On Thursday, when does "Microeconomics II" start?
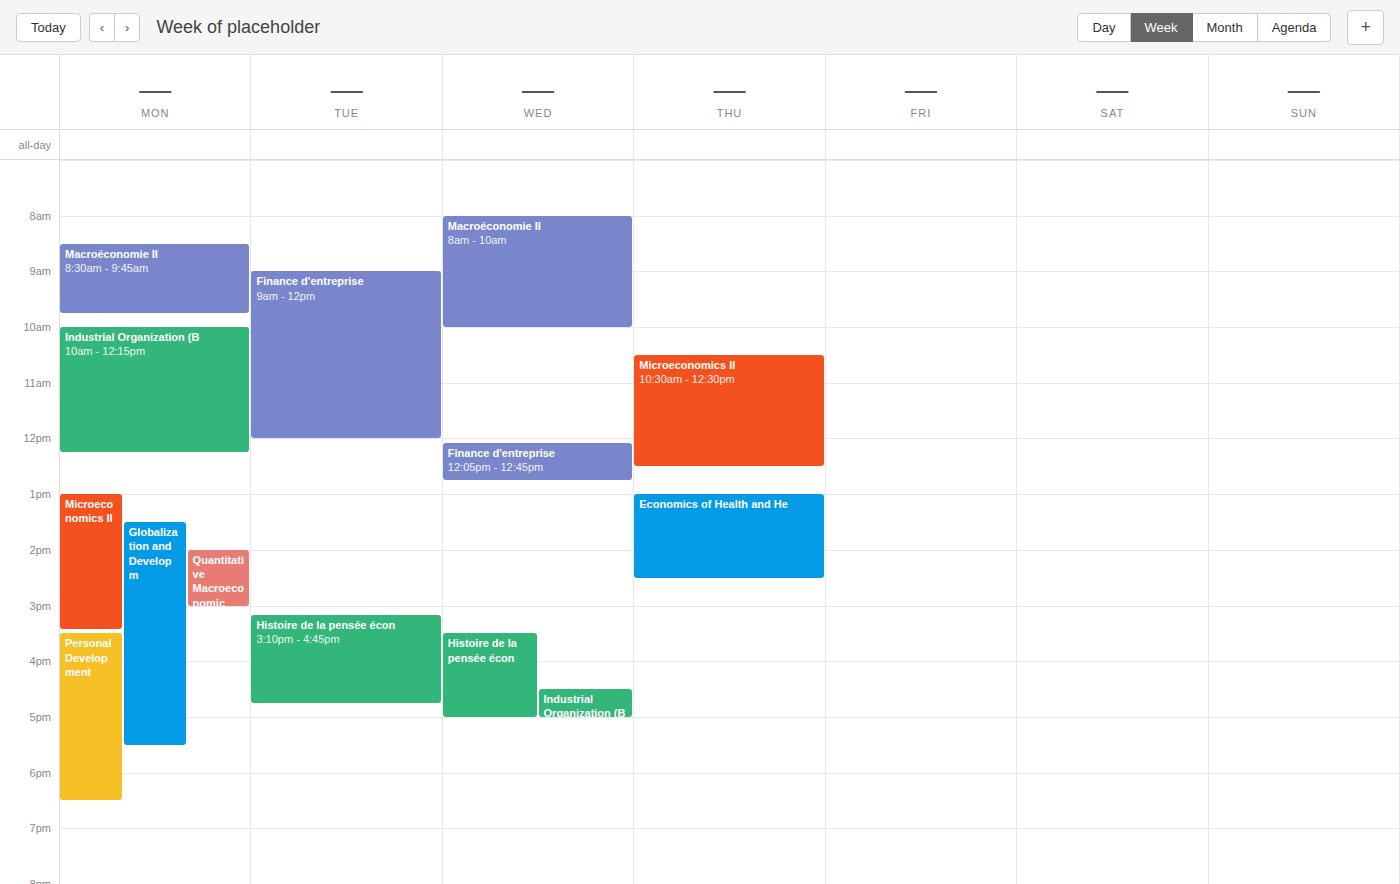
10:30 AM